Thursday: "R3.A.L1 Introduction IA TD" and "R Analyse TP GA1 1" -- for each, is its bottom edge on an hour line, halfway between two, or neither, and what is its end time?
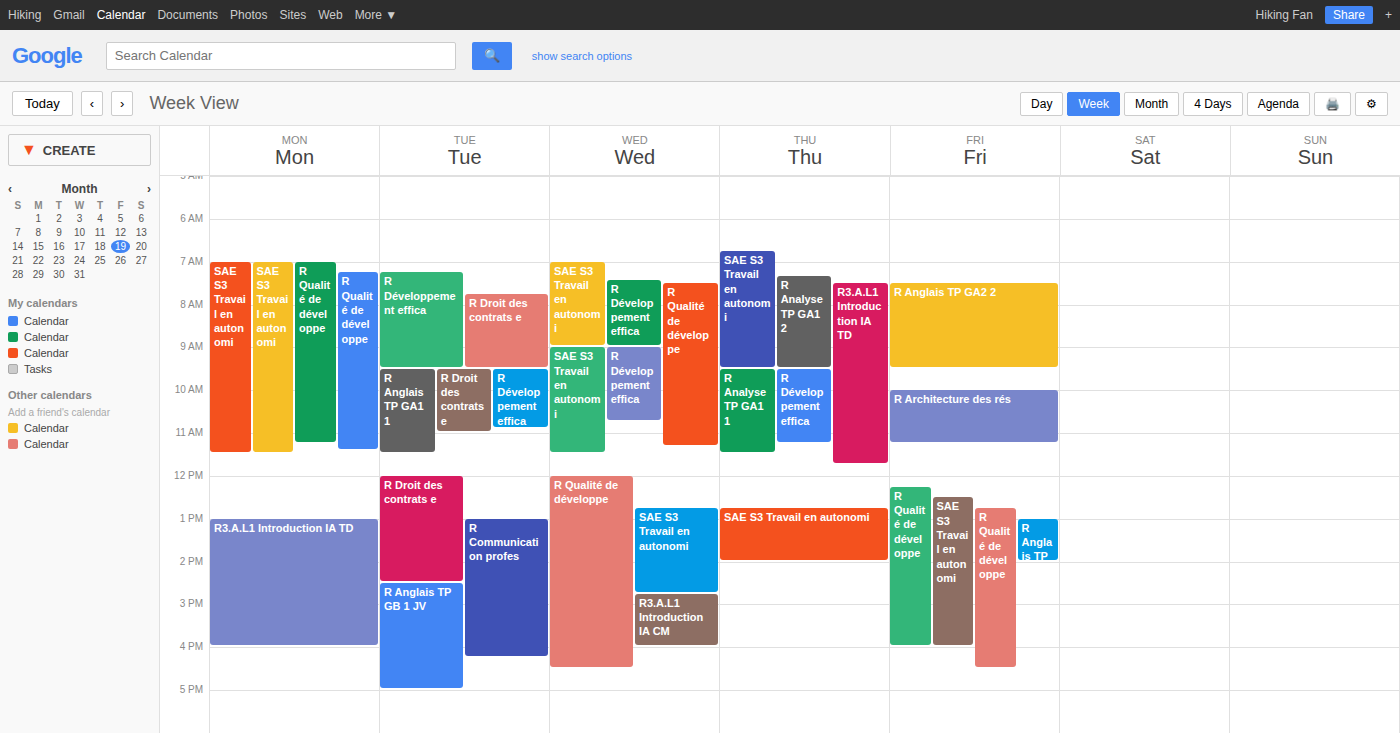
"R3.A.L1 Introduction IA TD": 11:45, neither: three quarters of the way from the 11:00 line to the 12:00 line. "R Analyse TP GA1 1": 11:30, halfway between the 11:00 and 12:00 lines.